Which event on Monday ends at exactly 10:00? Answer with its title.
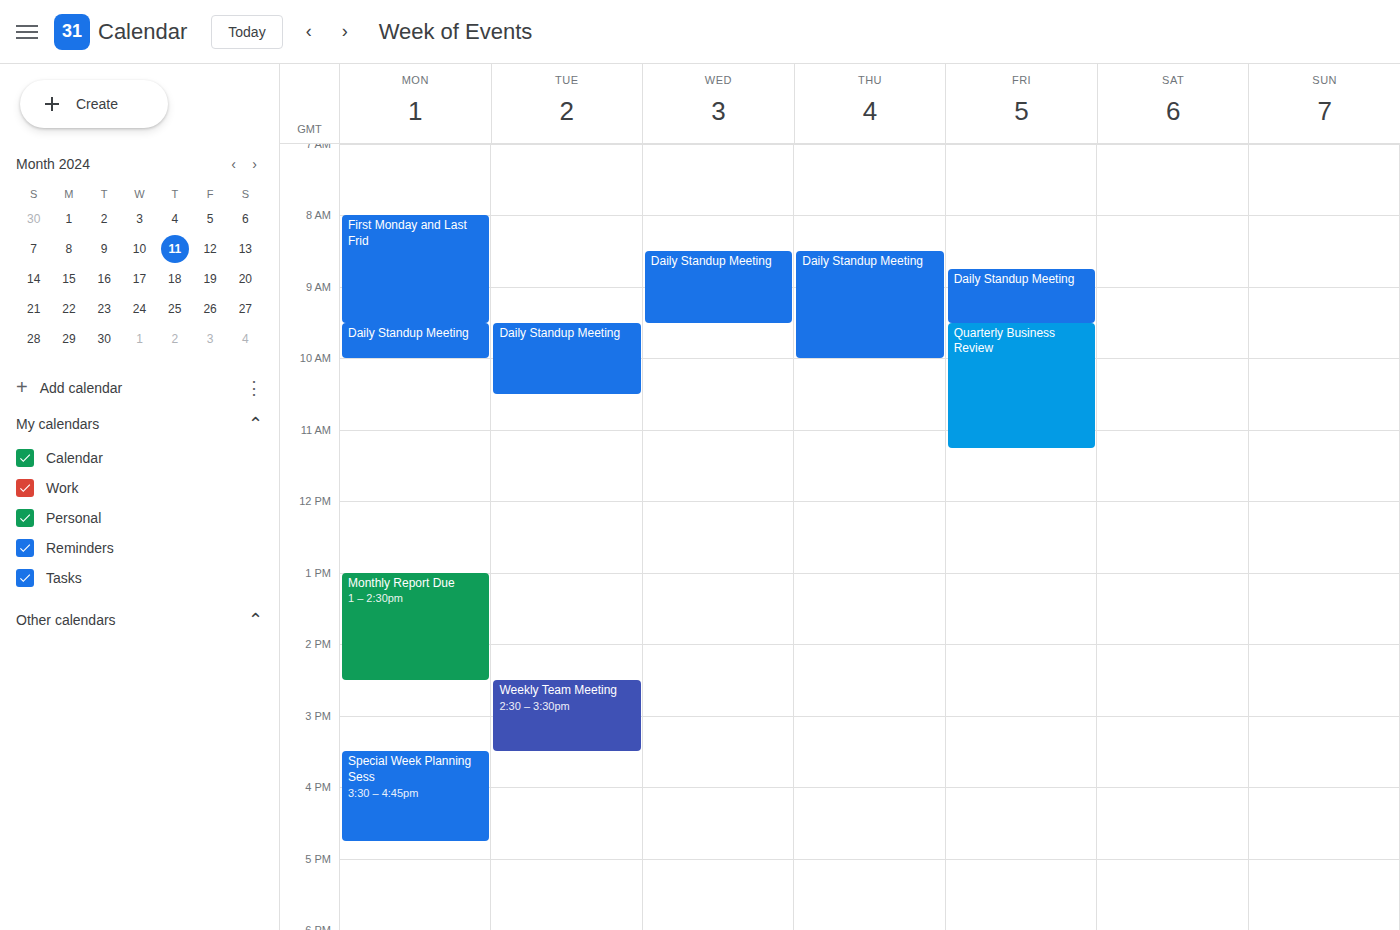
"Daily Standup Meeting"